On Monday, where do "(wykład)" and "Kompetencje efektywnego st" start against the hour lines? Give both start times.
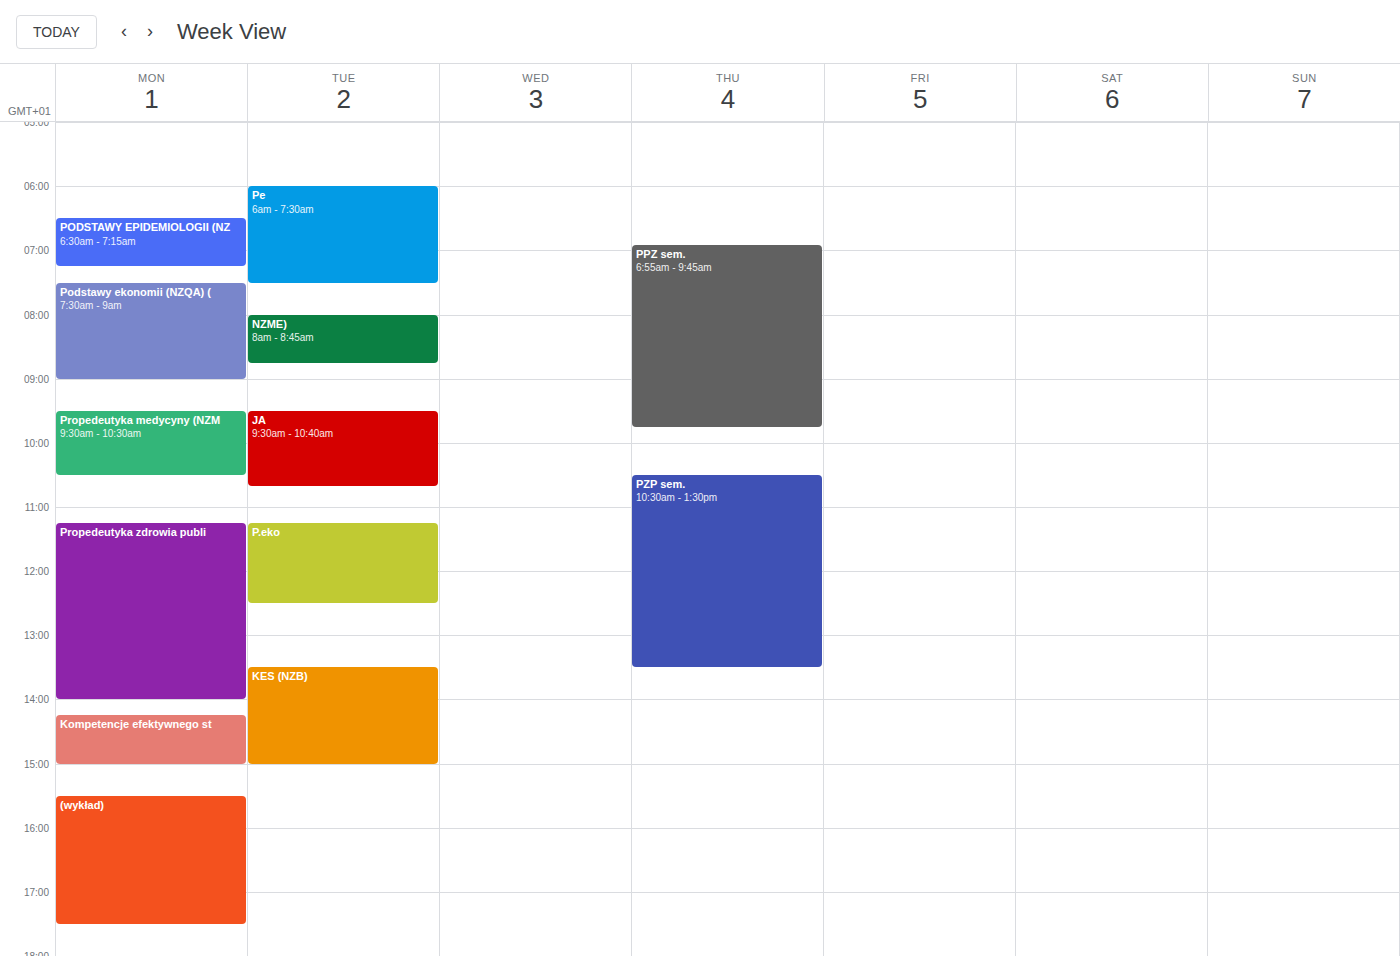
"(wykład)": 3:30 PM, halfway between the 3 PM and 4 PM lines. "Kompetencje efektywnego st": 2:15 PM, neither: a quarter of the way from the 2 PM line to the 3 PM line.